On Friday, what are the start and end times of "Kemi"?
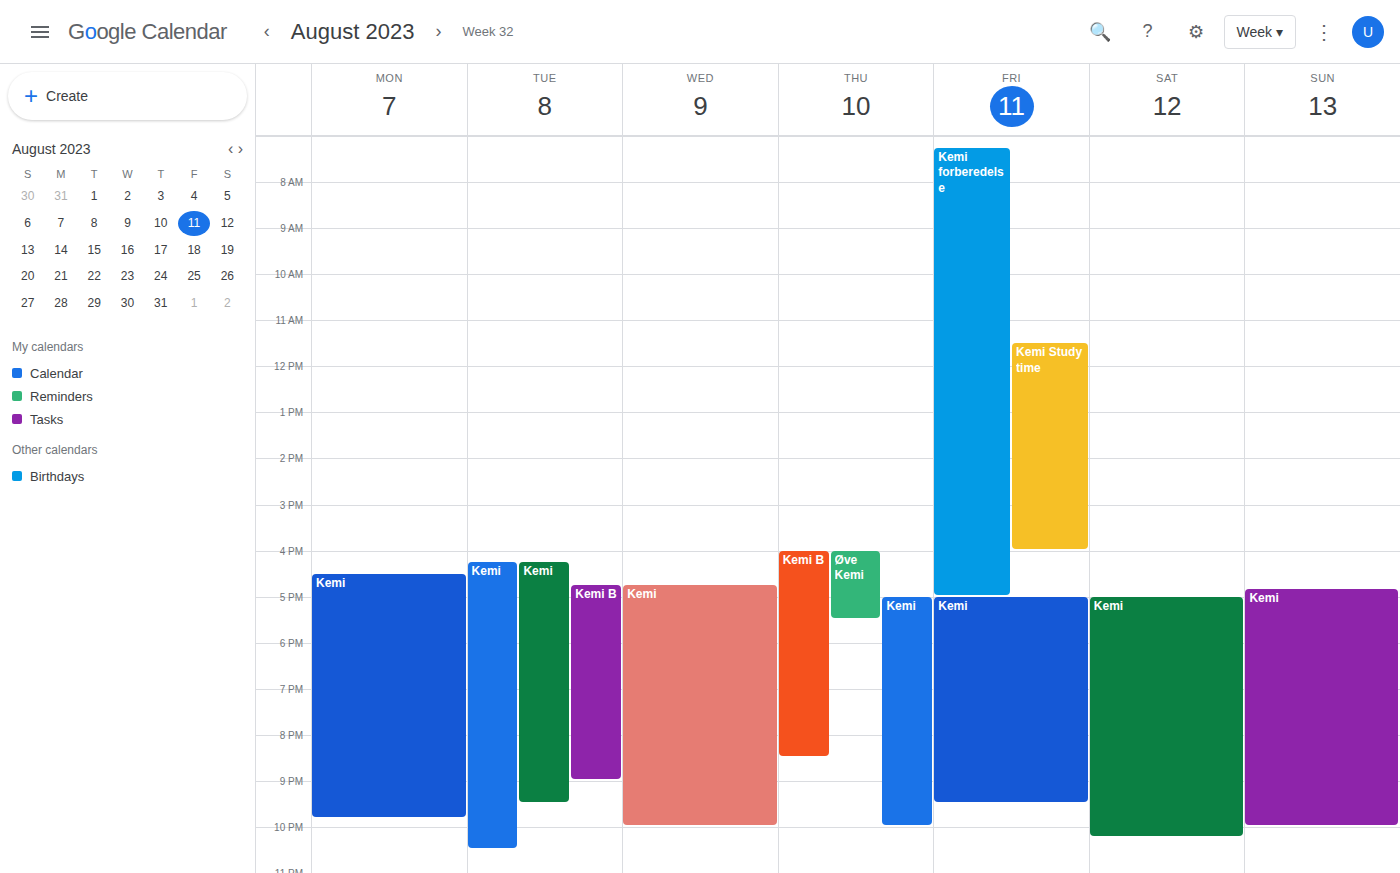
5:00 PM to 9:30 PM